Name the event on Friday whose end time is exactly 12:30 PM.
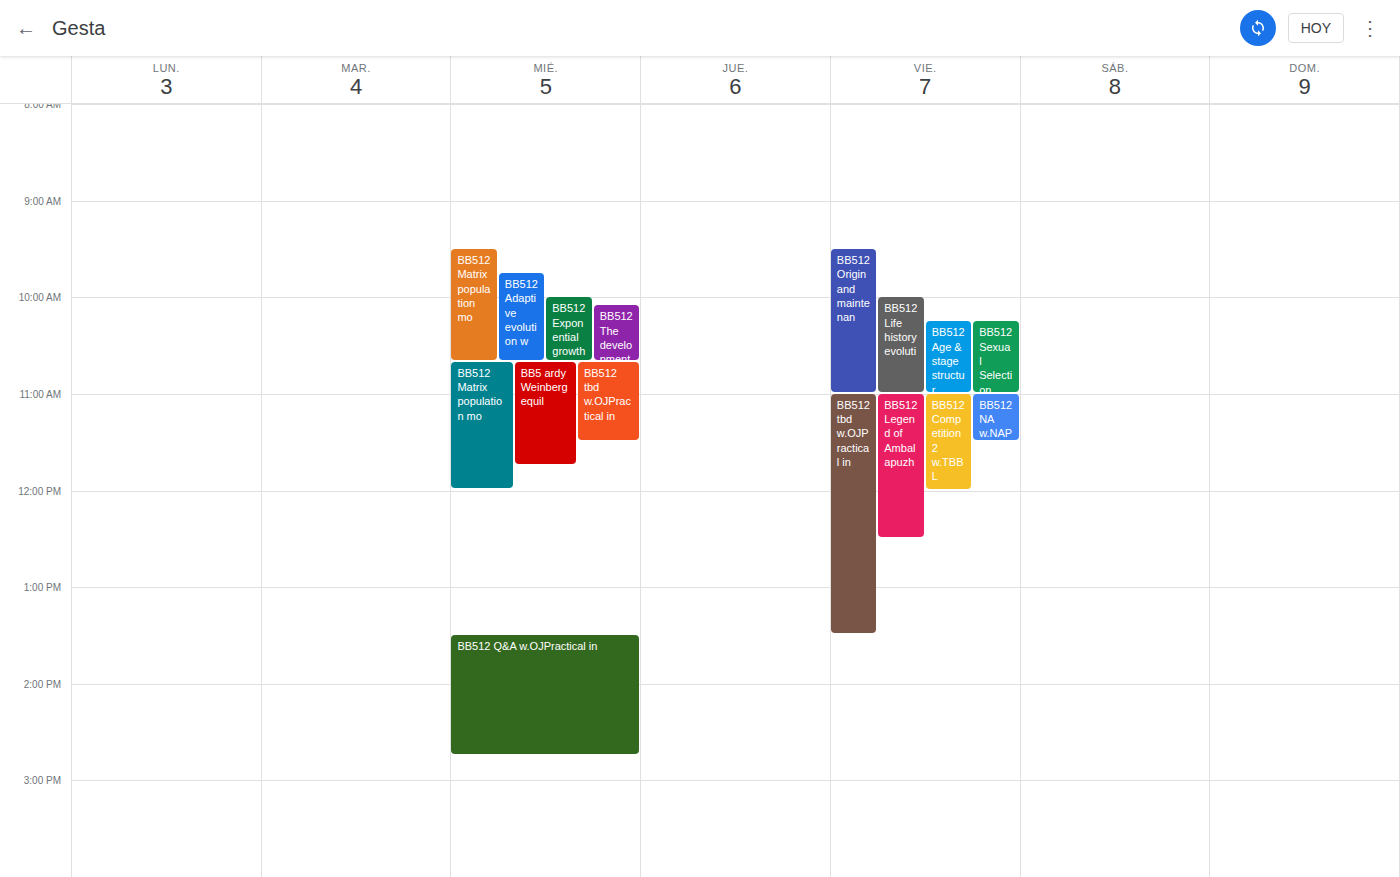
"BB512 Legend of Ambalapuzh"